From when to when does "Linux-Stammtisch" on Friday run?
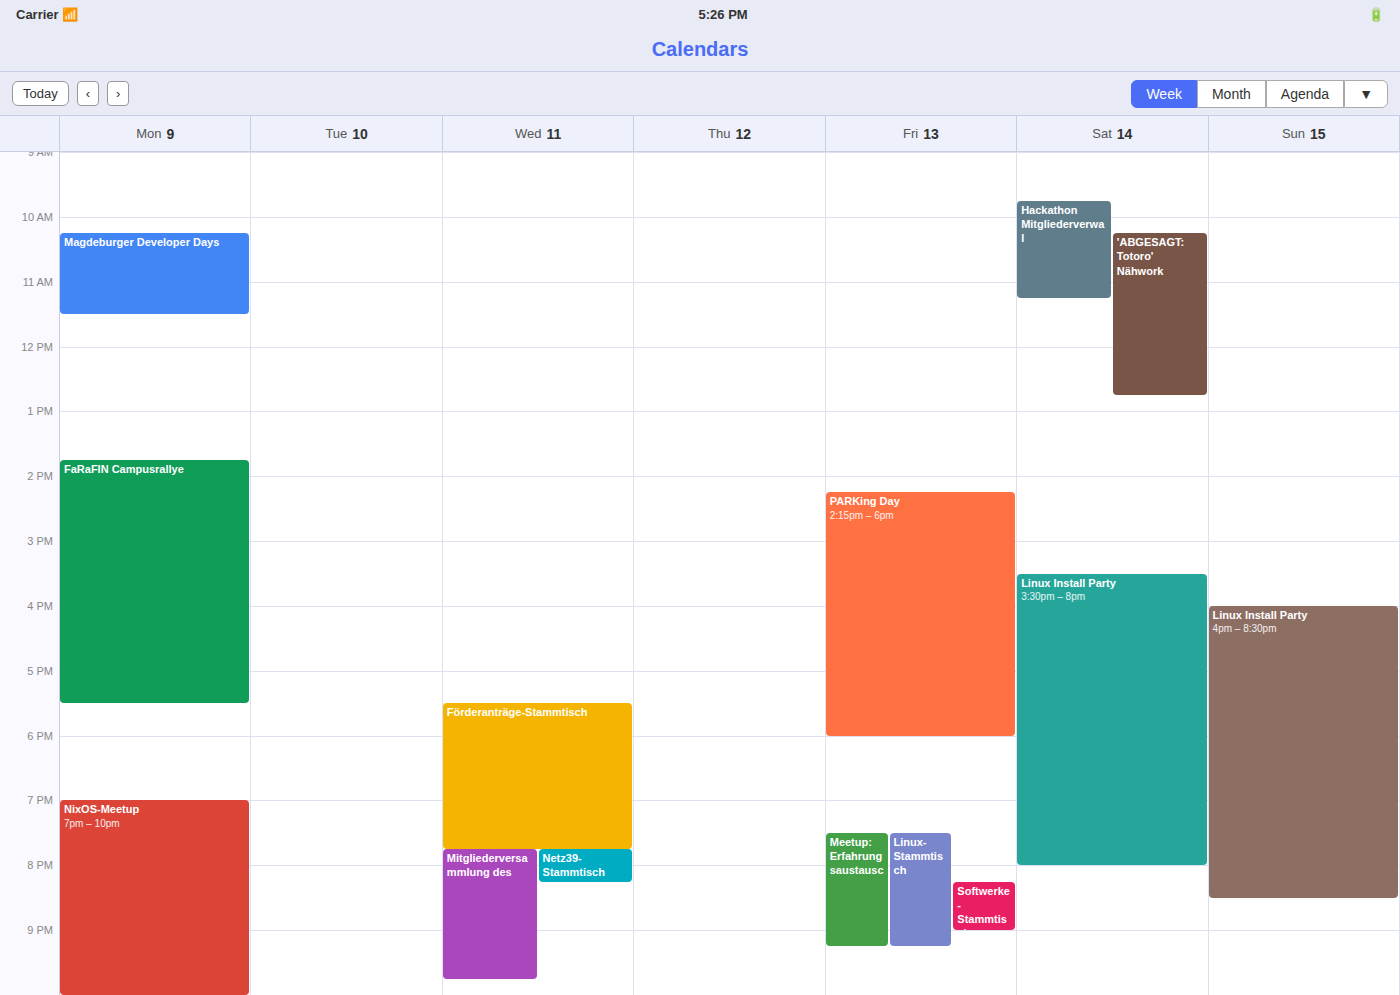
7:30 PM to 9:15 PM